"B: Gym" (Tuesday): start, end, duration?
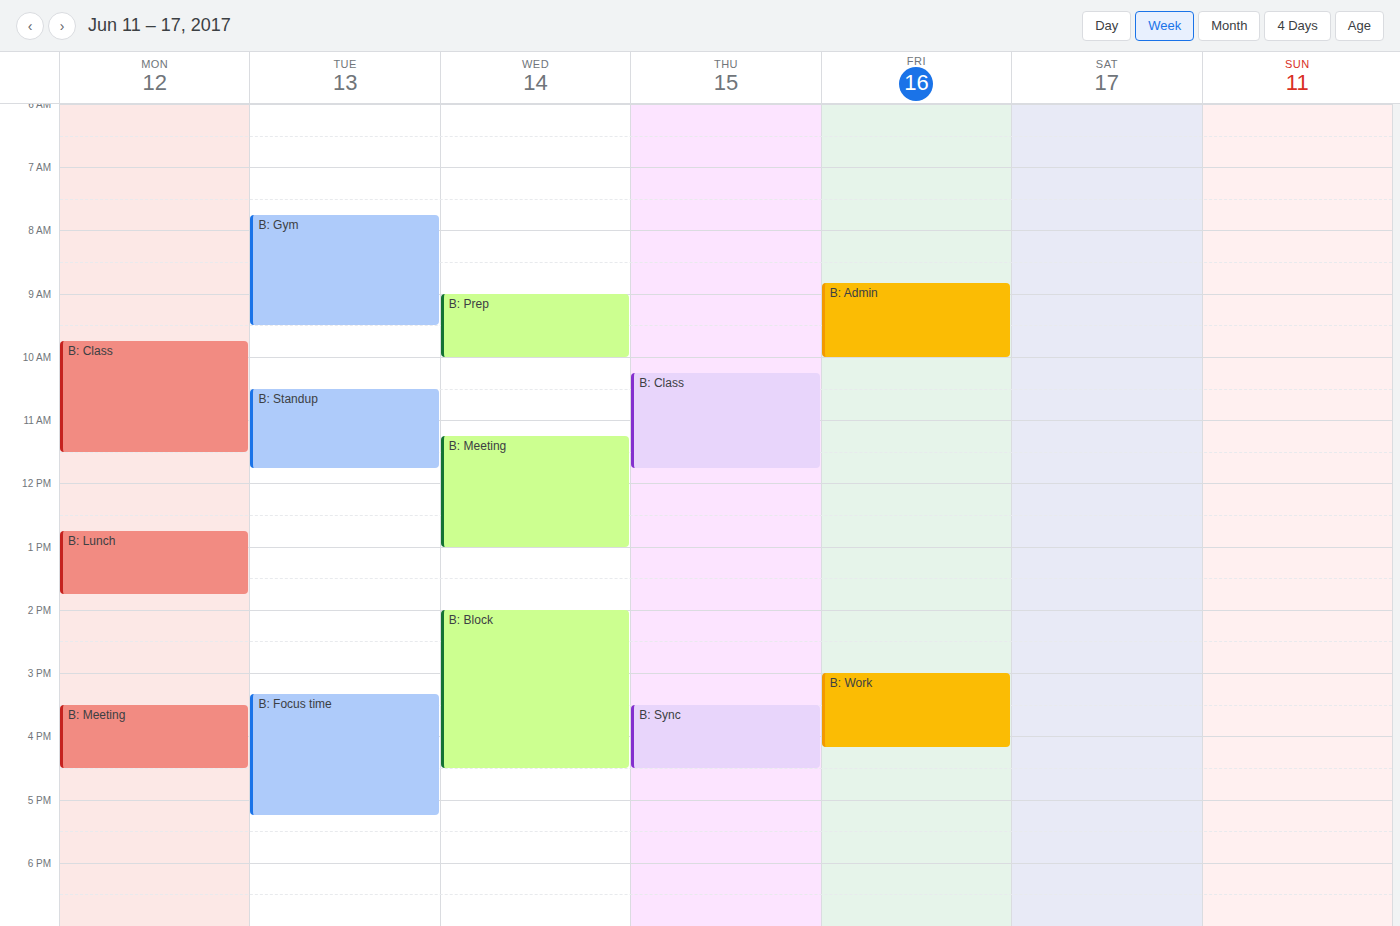
7:45 AM to 9:30 AM, 1 hour 45 minutes